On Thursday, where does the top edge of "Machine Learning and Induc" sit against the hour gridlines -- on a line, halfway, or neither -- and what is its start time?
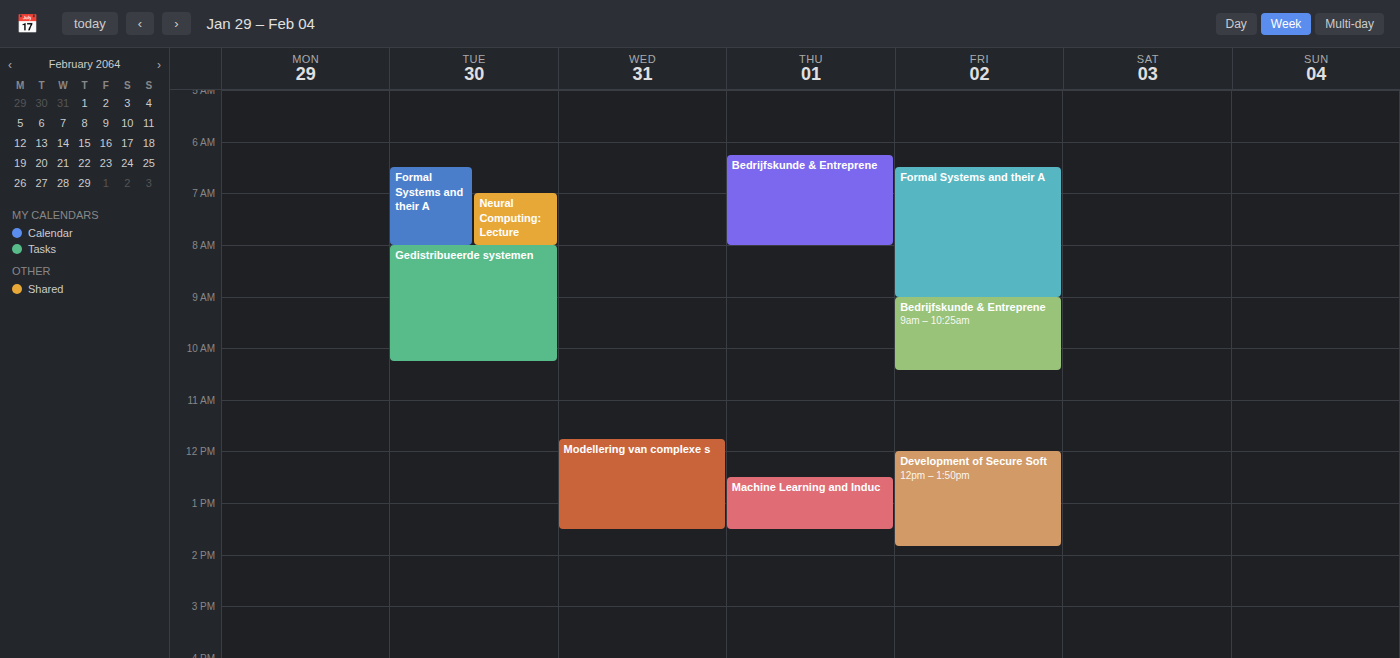
12:30 -- halfway between the 12:00 and 13:00 lines.